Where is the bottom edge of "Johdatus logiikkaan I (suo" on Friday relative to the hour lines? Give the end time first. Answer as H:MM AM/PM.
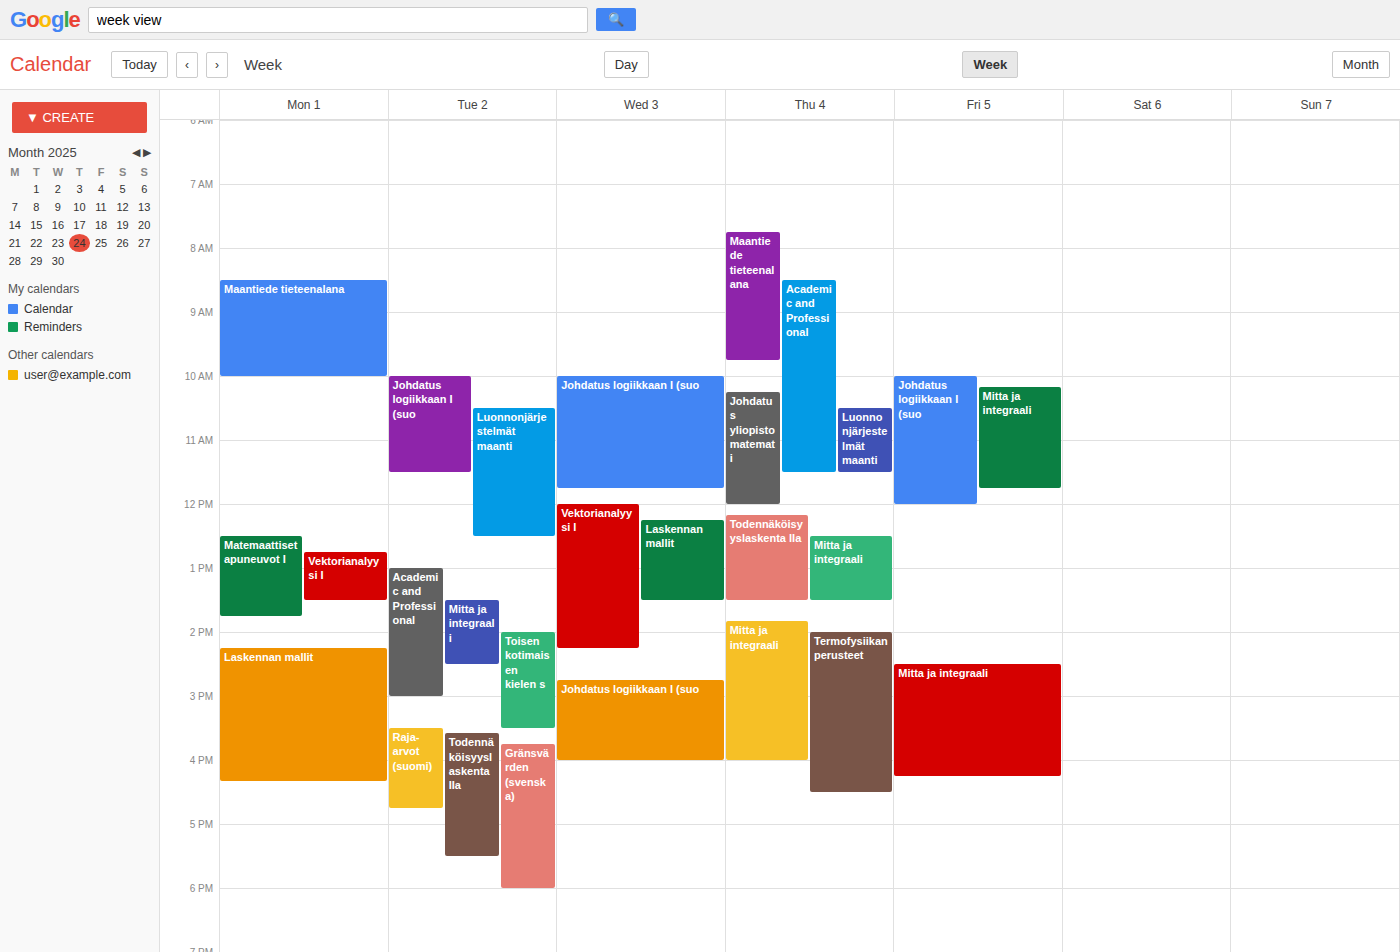
12:00 PM -- exactly on the 12 PM line.